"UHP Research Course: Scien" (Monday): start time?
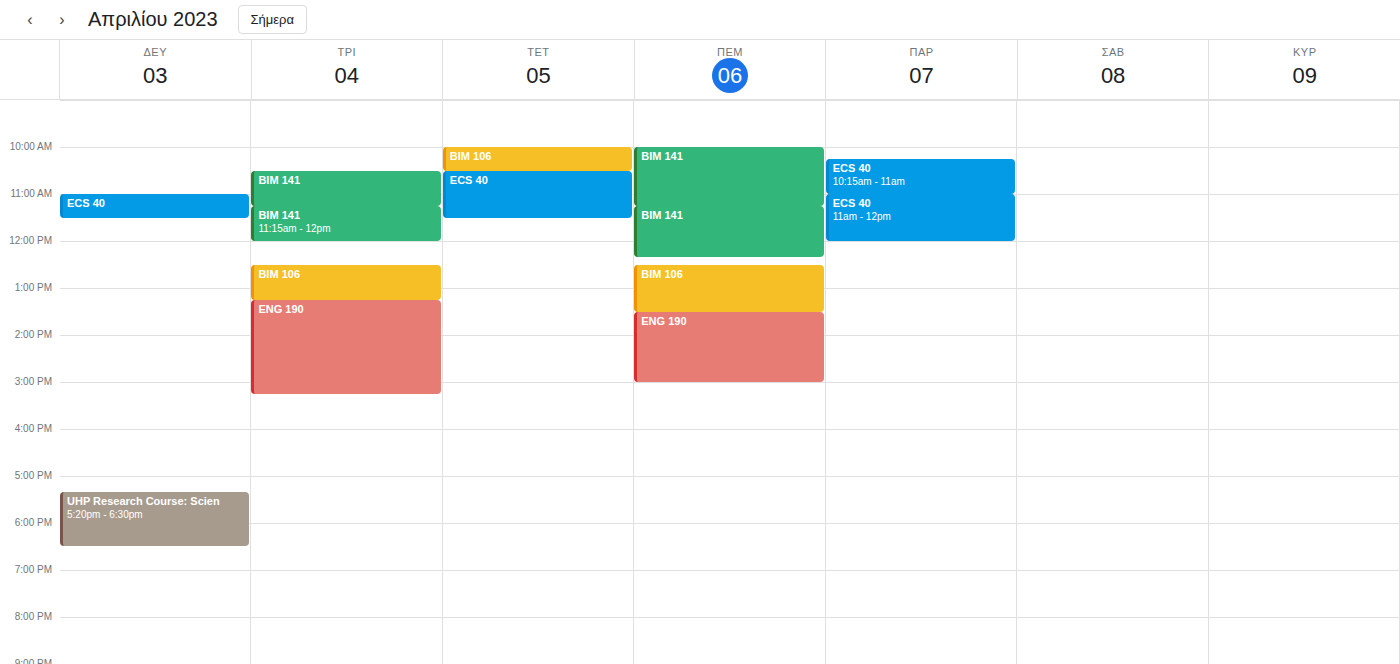
5:20 PM